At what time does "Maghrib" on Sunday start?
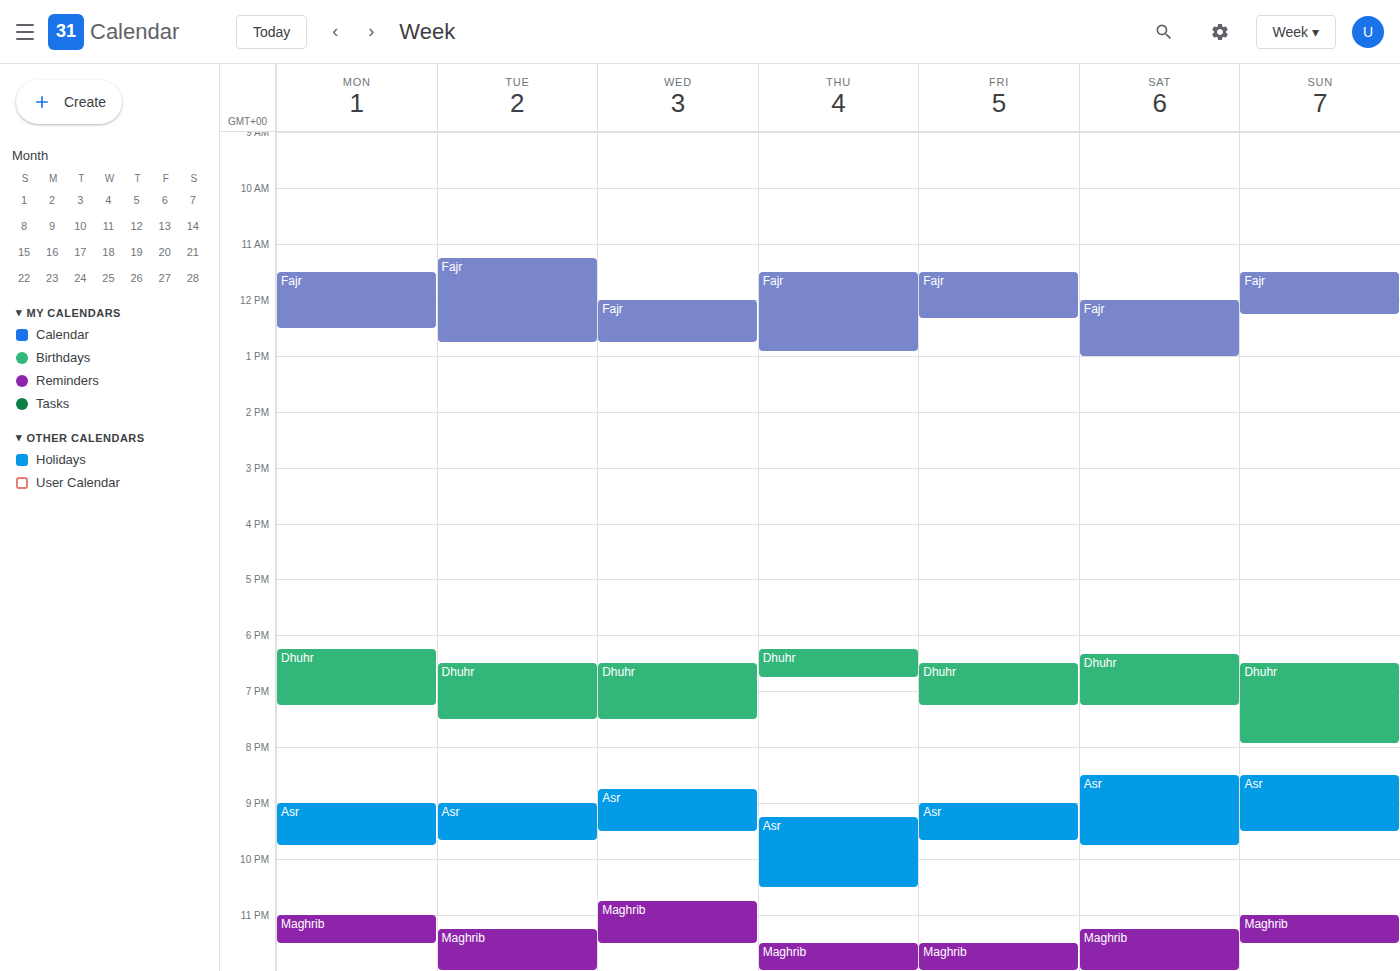
11:00 PM